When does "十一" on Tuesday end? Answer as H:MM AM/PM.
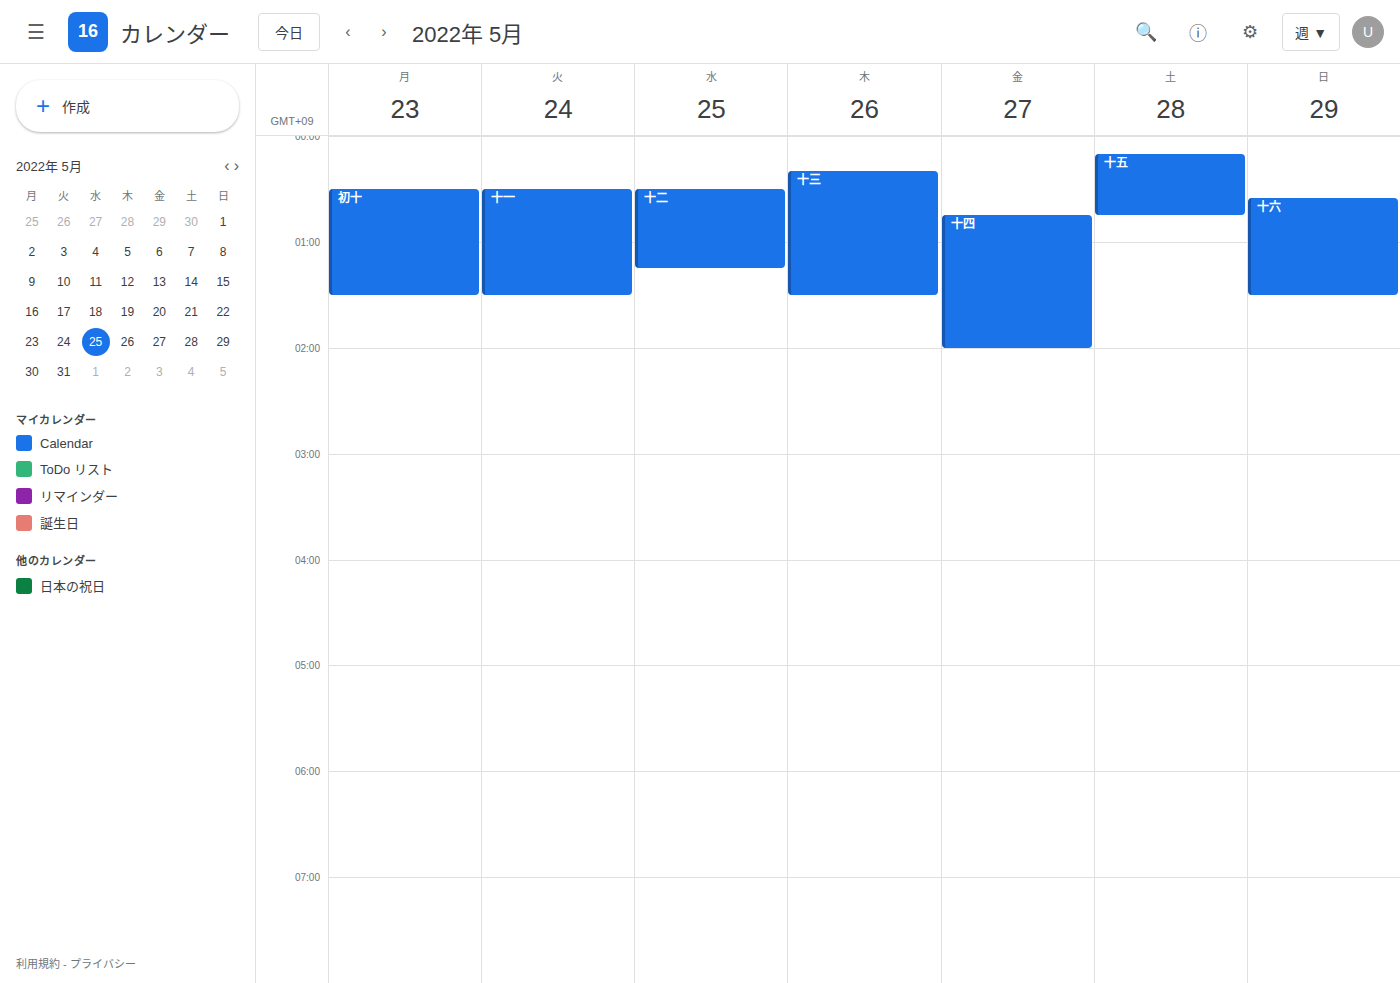
1:30 AM